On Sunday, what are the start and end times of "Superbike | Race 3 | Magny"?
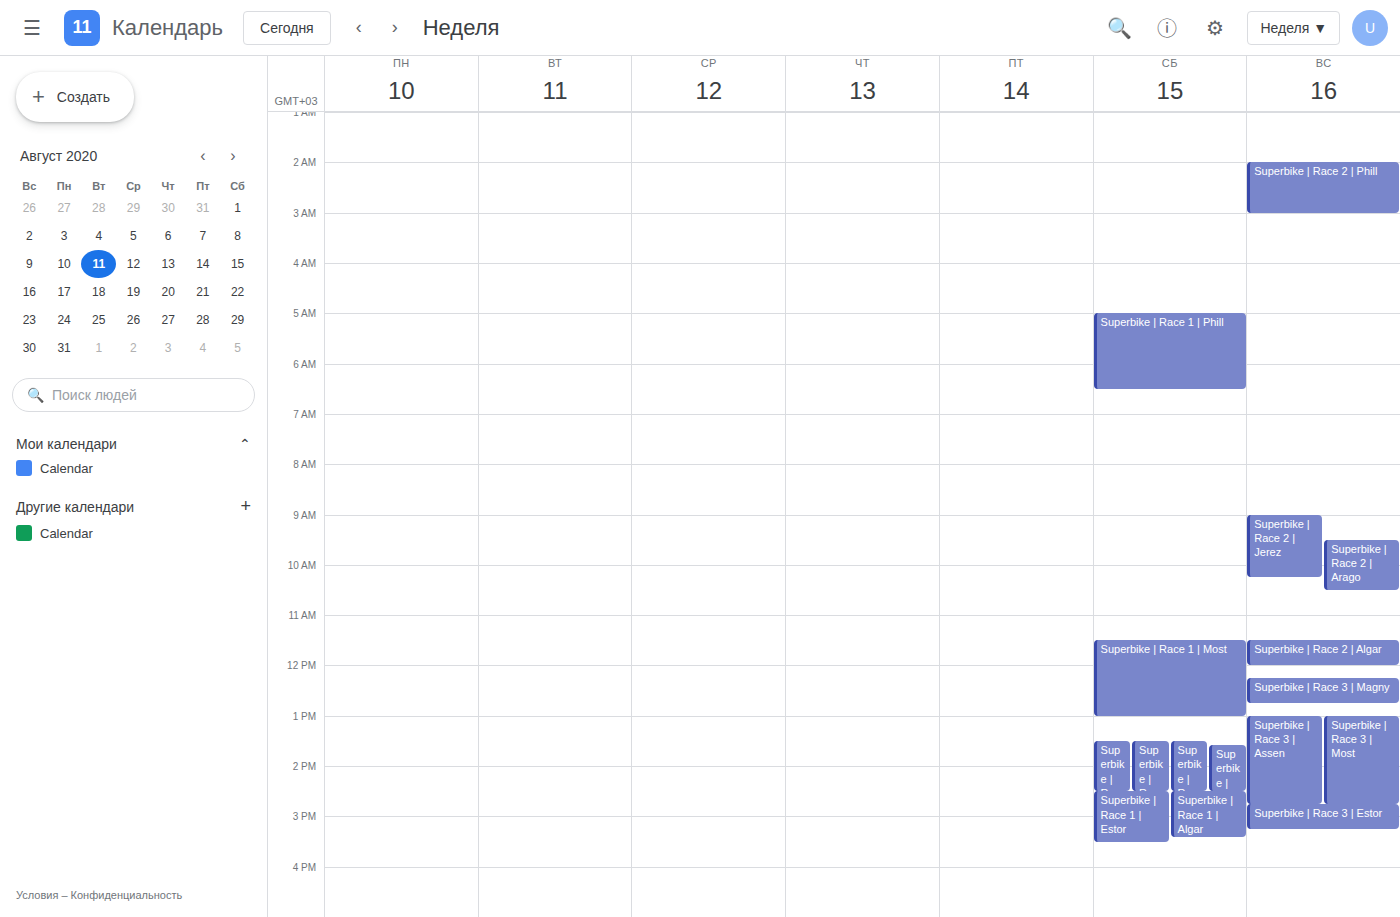
12:15 PM to 12:45 PM